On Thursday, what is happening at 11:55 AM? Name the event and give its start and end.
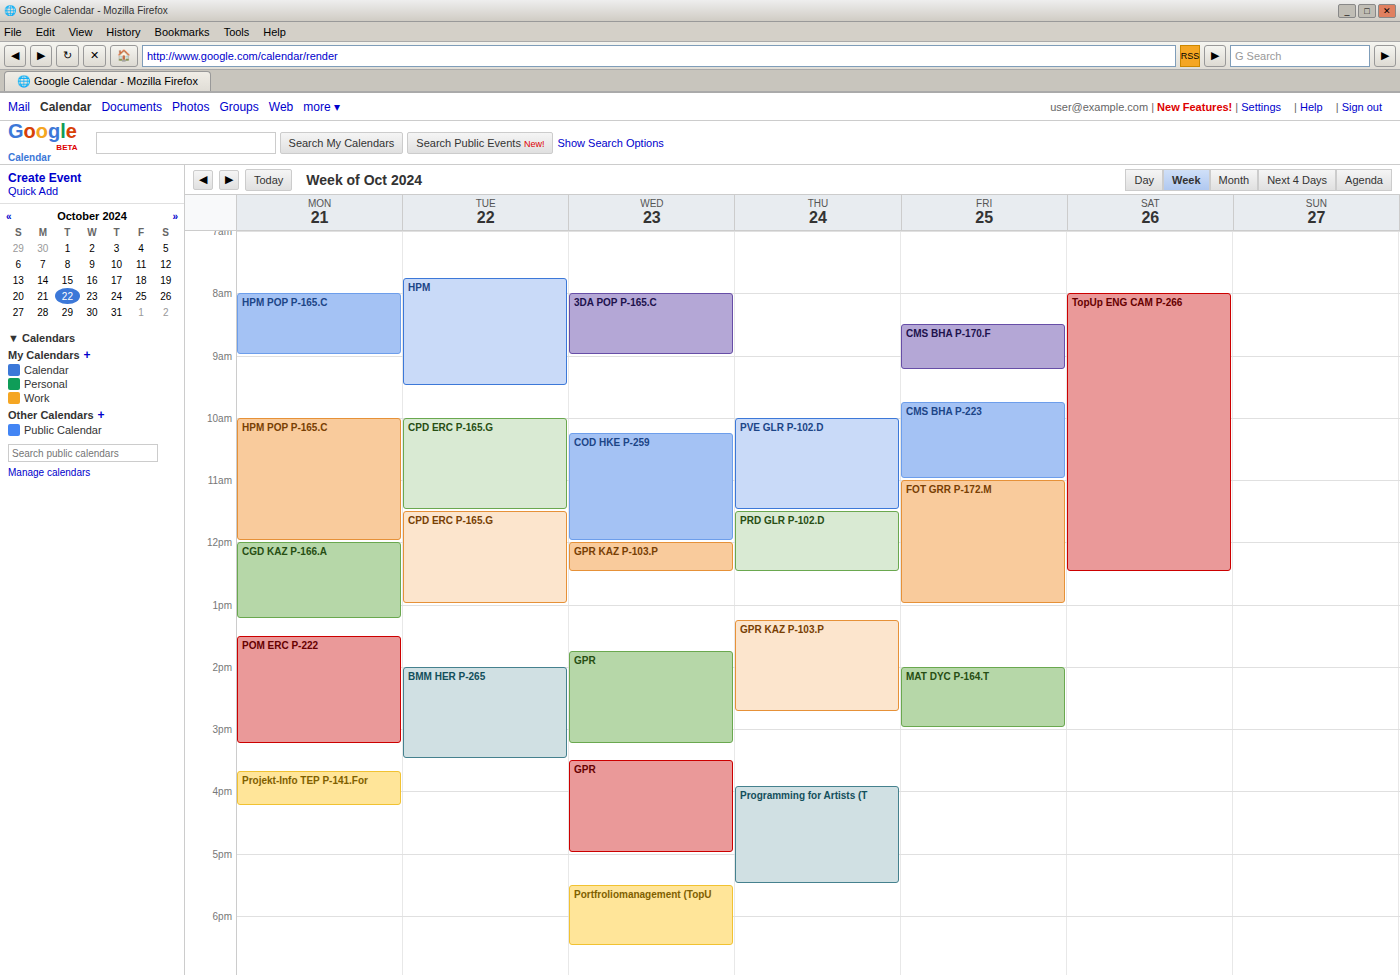
"PRD GLR P-102.D", 11:30 AM to 12:30 PM